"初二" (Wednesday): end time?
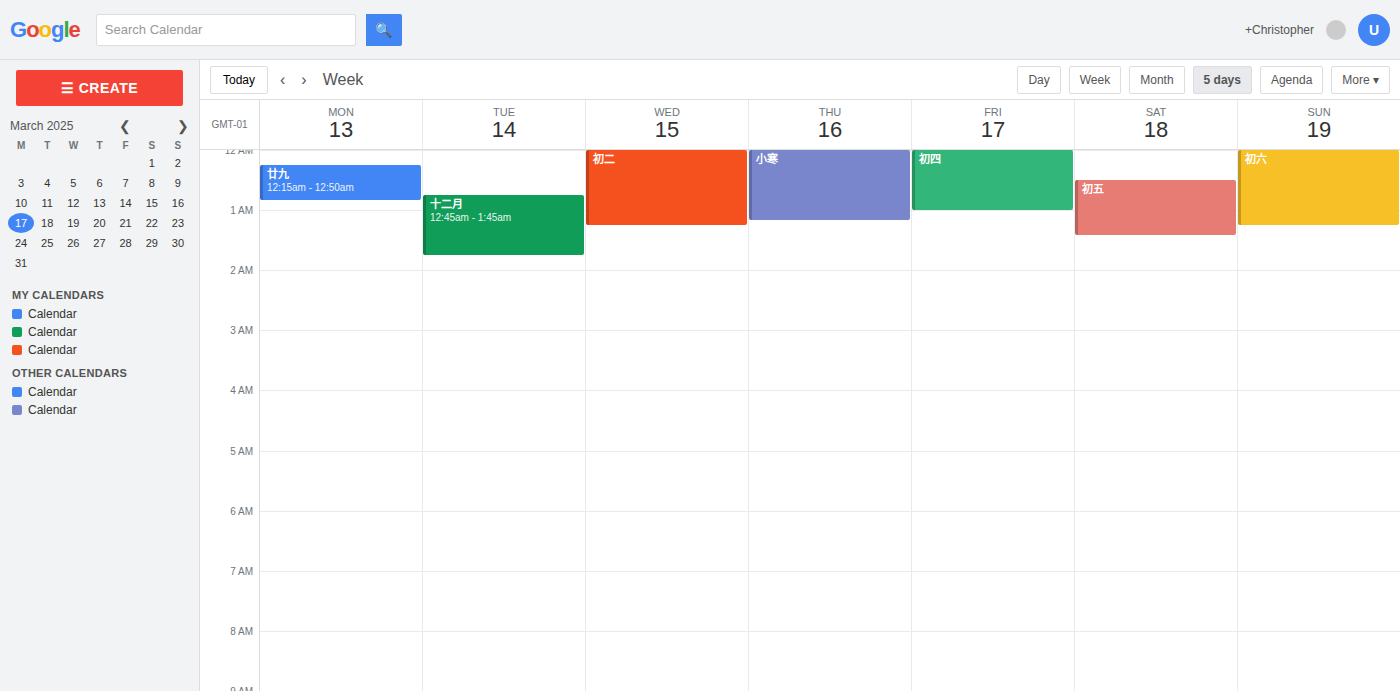
1:15 AM